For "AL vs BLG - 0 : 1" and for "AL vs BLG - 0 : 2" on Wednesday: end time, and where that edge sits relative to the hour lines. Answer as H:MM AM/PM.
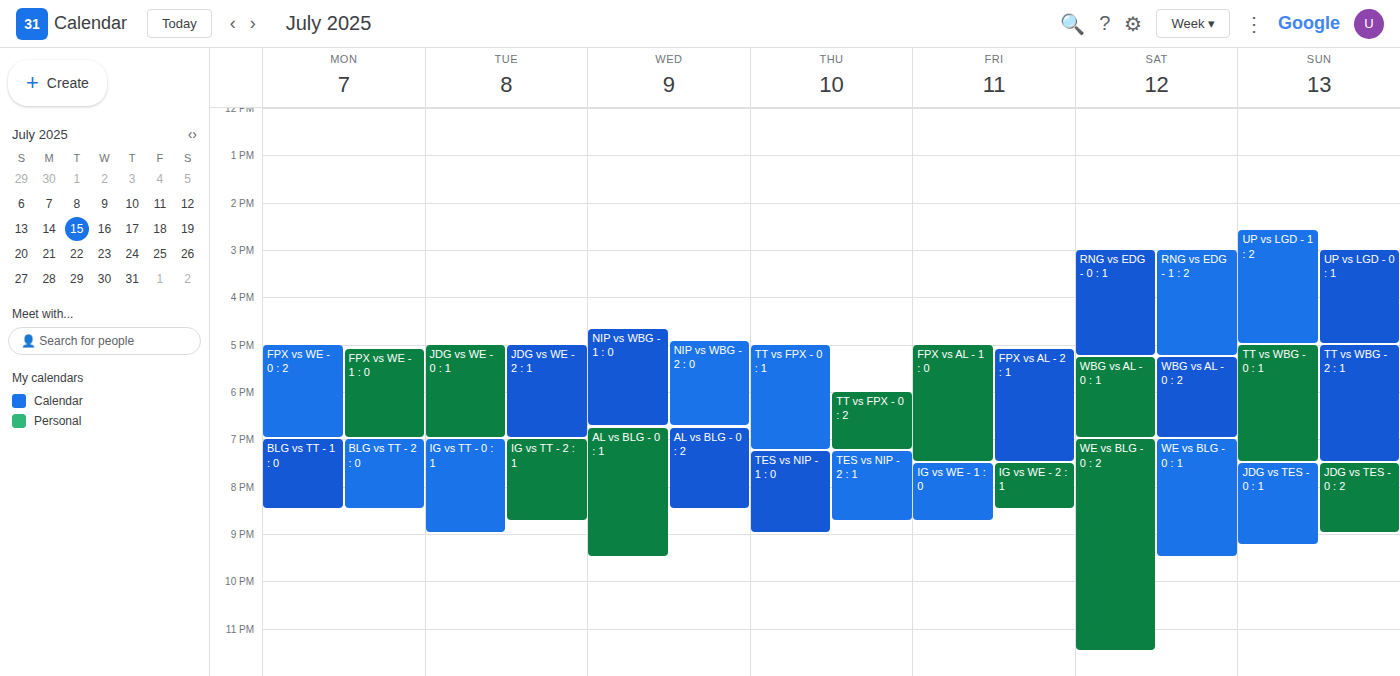
"AL vs BLG - 0 : 1": 9:30 PM, halfway between the 9 PM and 10 PM lines. "AL vs BLG - 0 : 2": 8:30 PM, halfway between the 8 PM and 9 PM lines.